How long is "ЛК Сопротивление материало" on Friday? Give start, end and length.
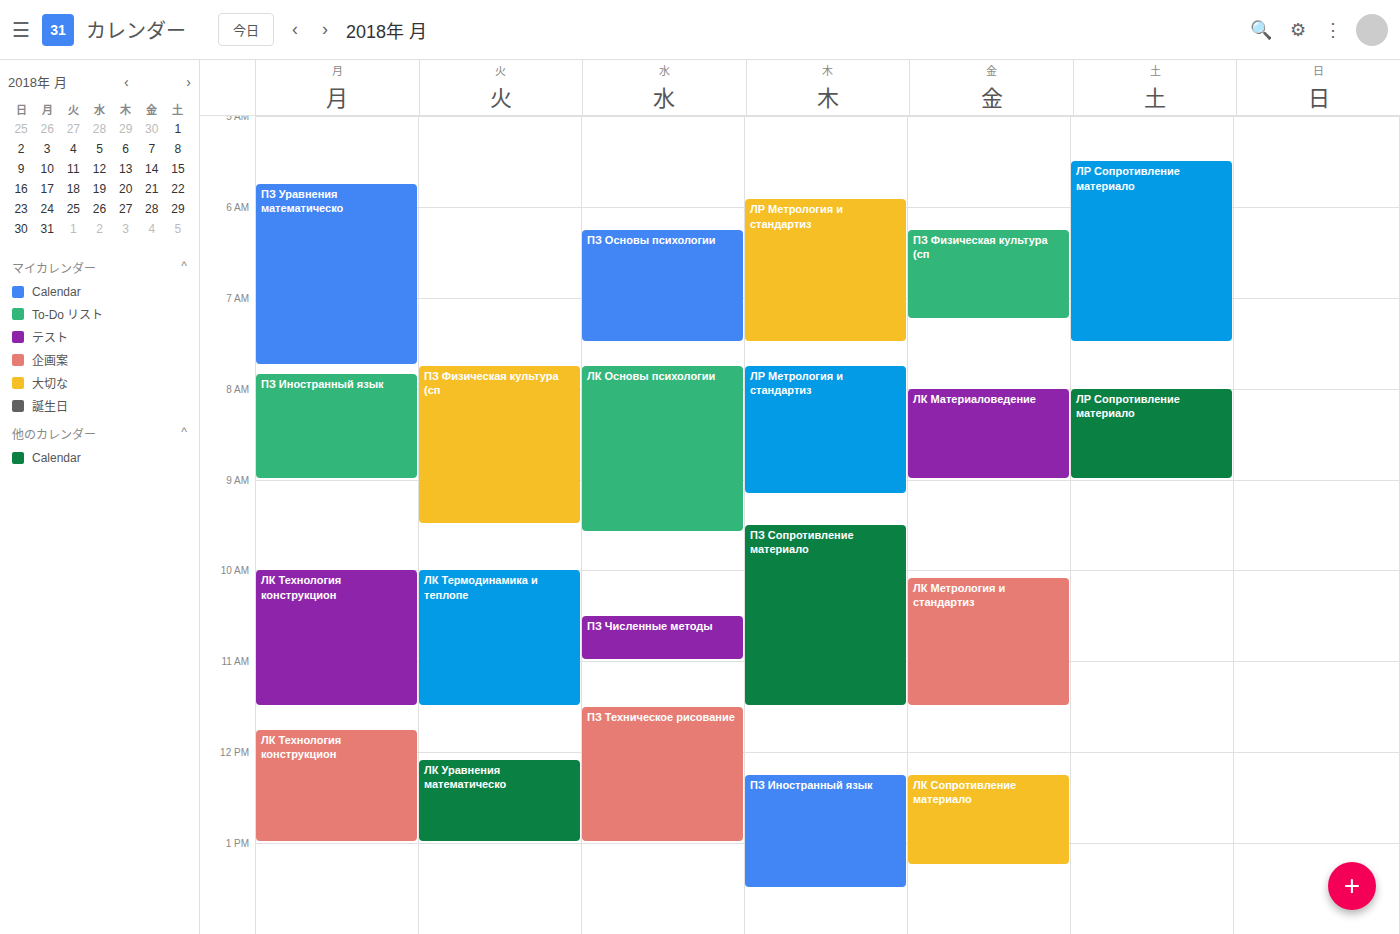
12:15 PM to 1:15 PM, 1 hour